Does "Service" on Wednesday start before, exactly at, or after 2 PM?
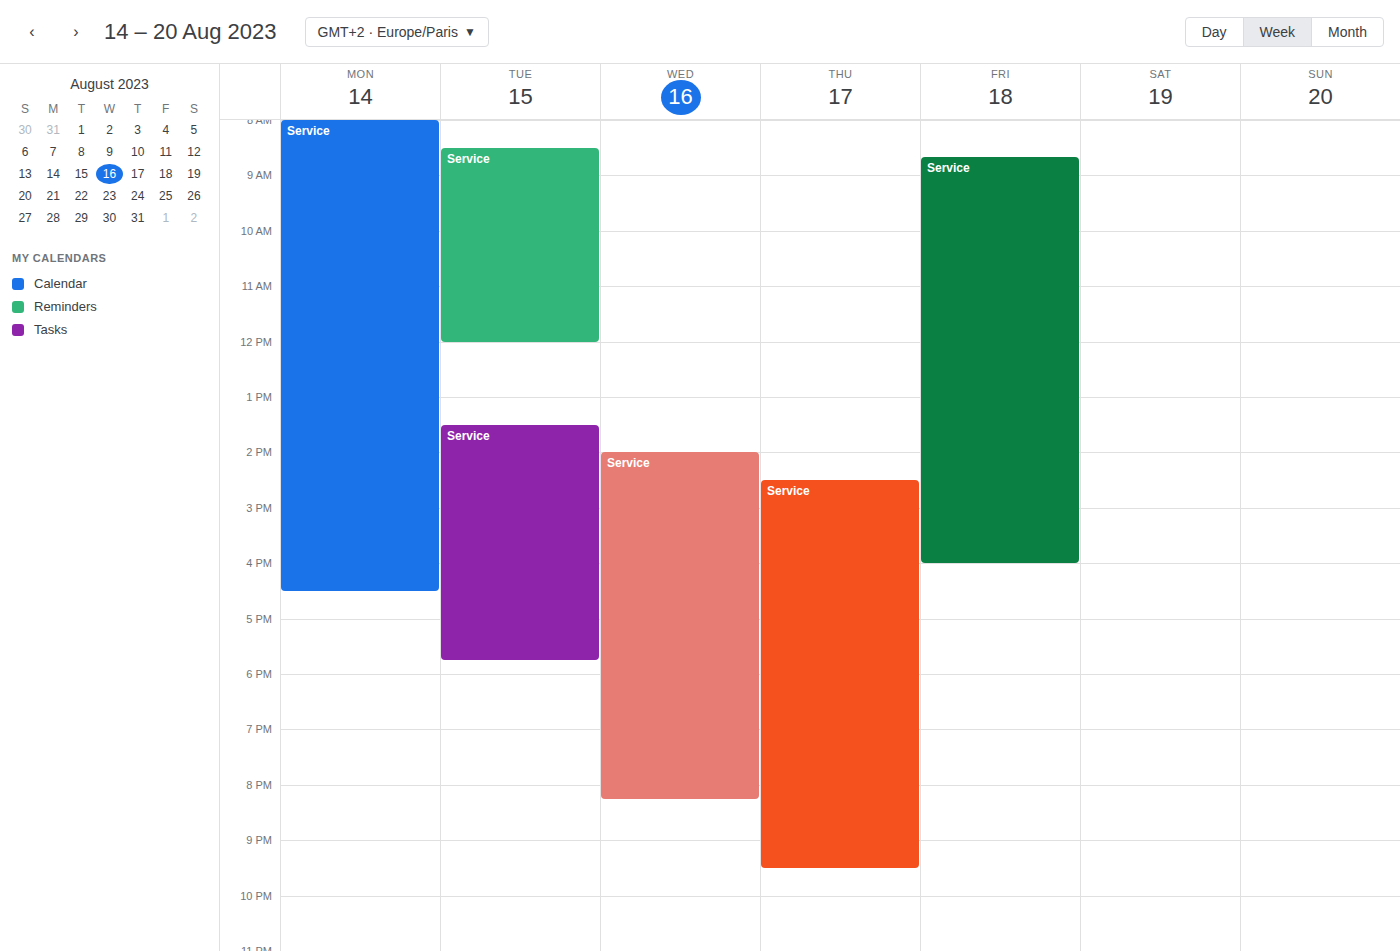
2:00 PM -- exactly at 2 PM, on the 2 PM line.